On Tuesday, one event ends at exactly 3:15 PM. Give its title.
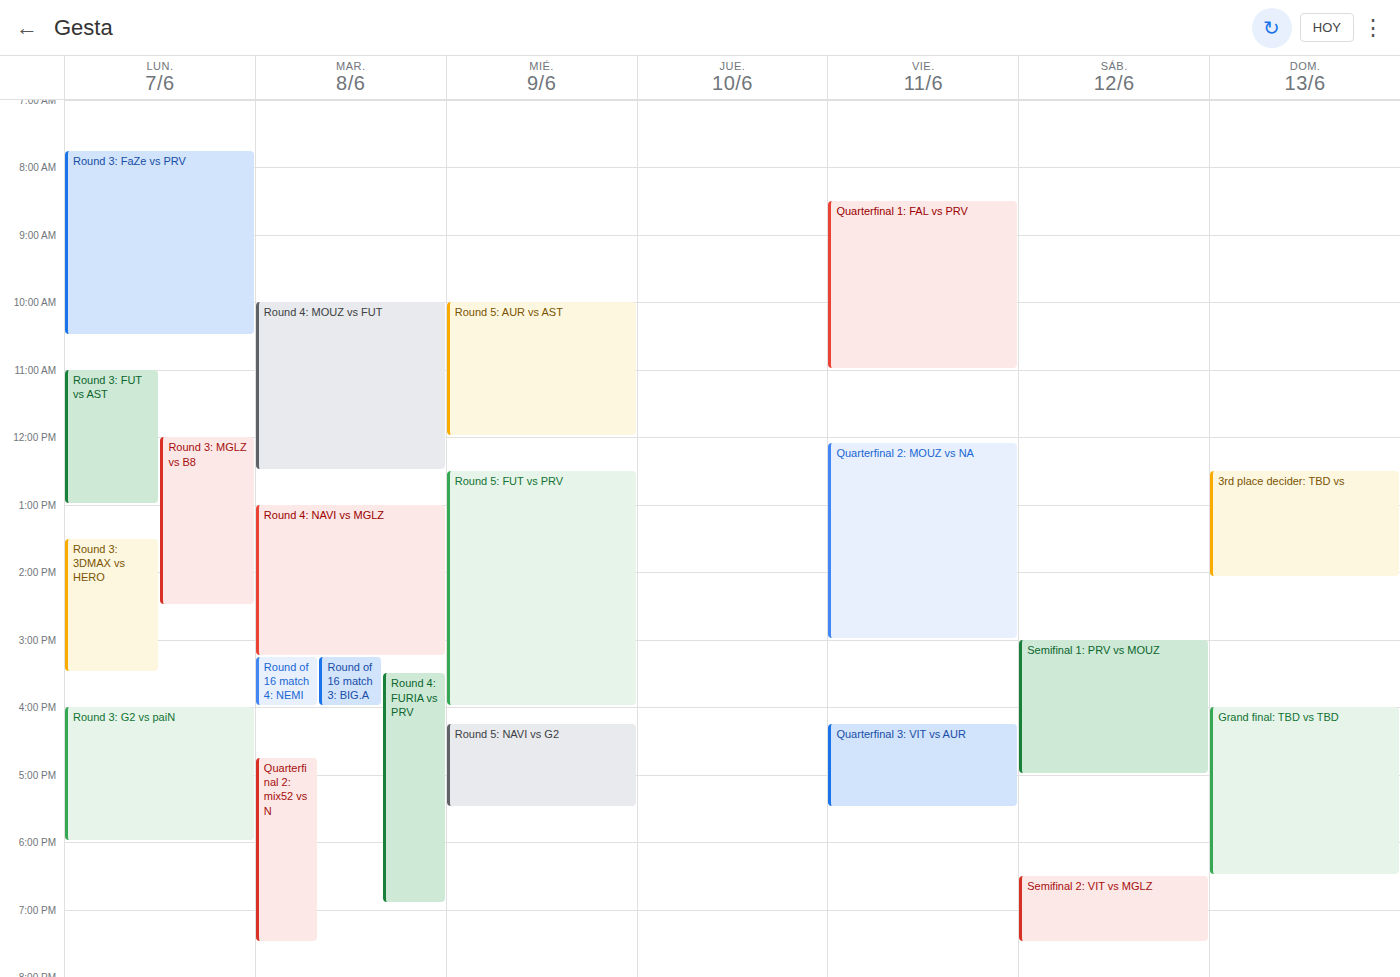
"Round 4: NAVI vs MGLZ"